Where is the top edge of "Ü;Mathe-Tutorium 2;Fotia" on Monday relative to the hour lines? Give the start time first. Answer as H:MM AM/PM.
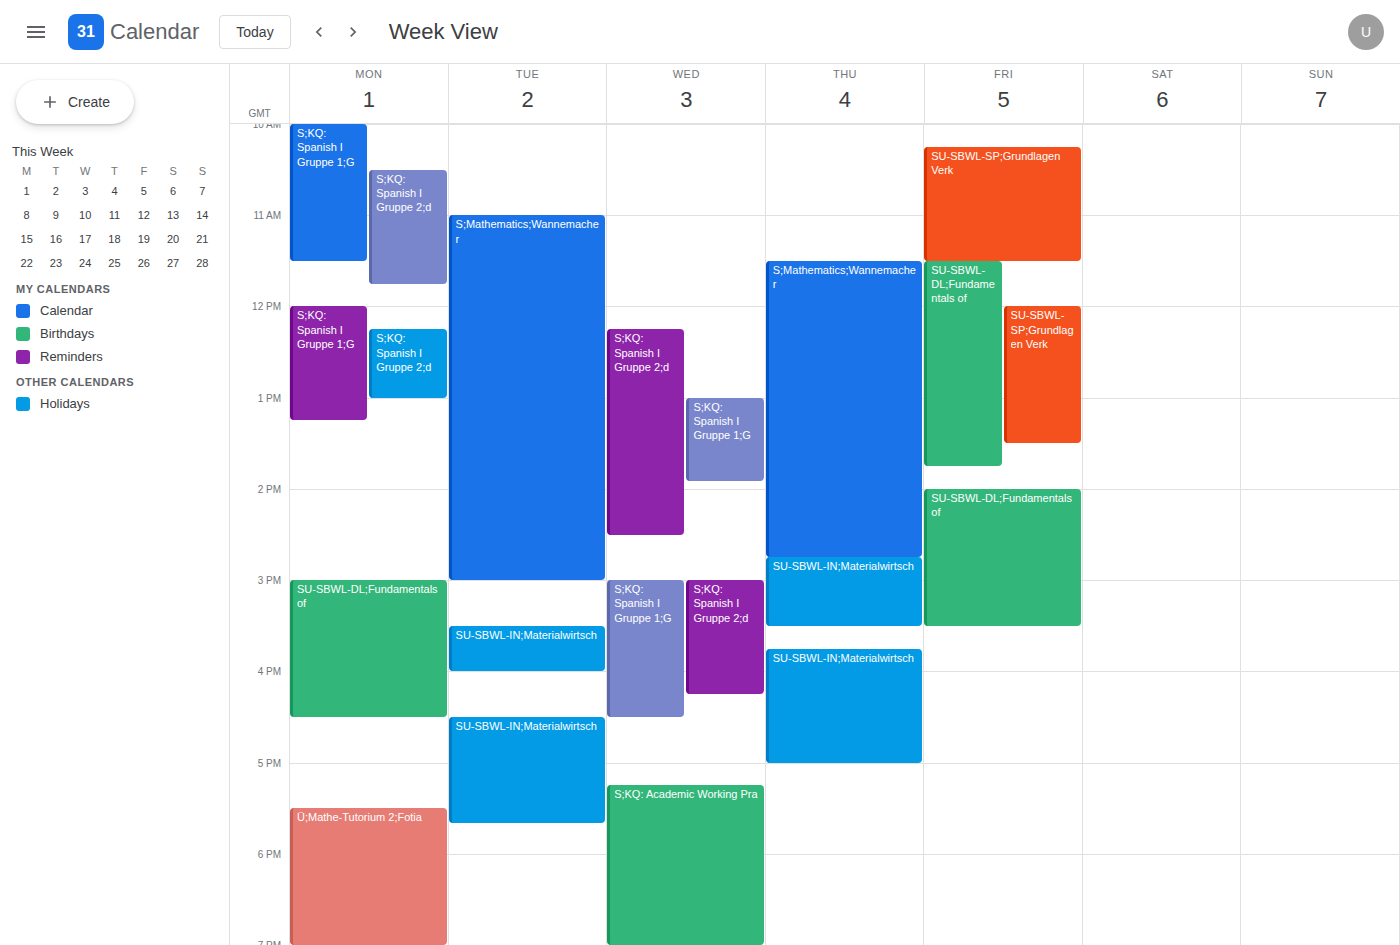
5:30 PM -- halfway between the 5 PM and 6 PM lines.